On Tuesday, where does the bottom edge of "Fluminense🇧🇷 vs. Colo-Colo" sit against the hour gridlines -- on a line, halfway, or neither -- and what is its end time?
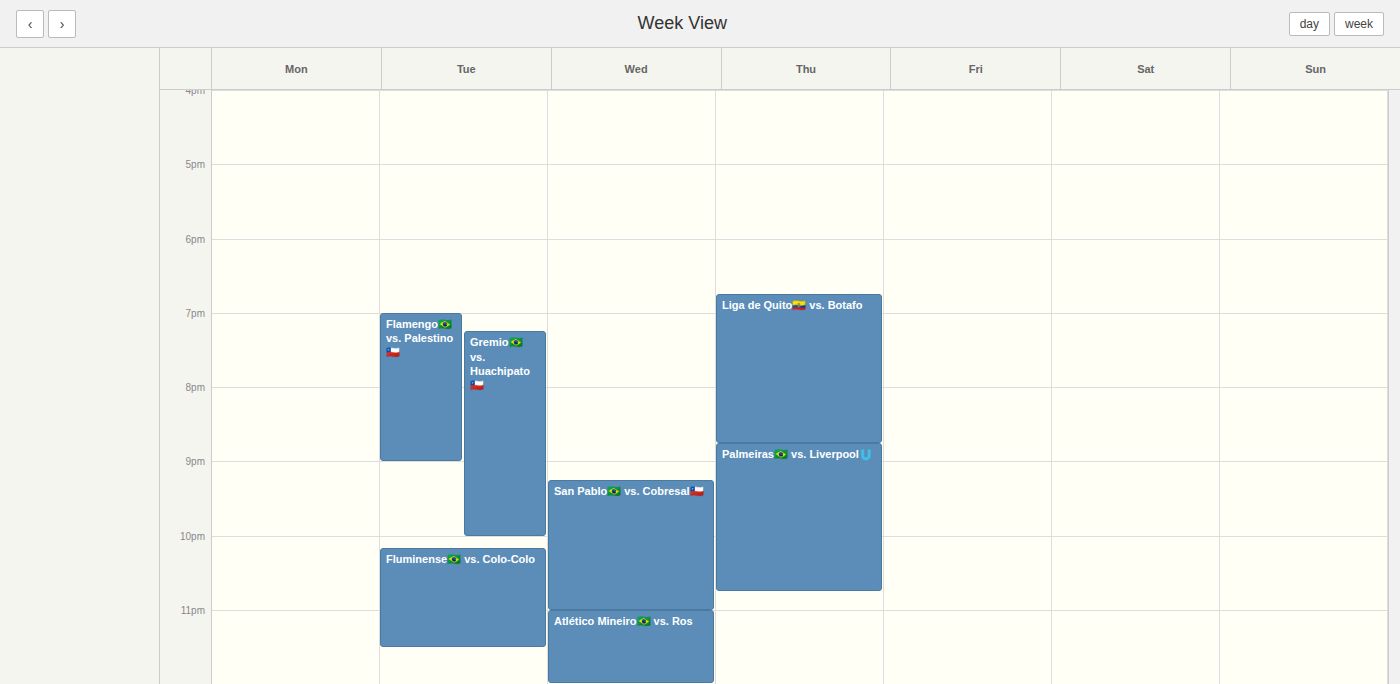
11:30 PM -- halfway between the 11 PM and 12 AM lines.